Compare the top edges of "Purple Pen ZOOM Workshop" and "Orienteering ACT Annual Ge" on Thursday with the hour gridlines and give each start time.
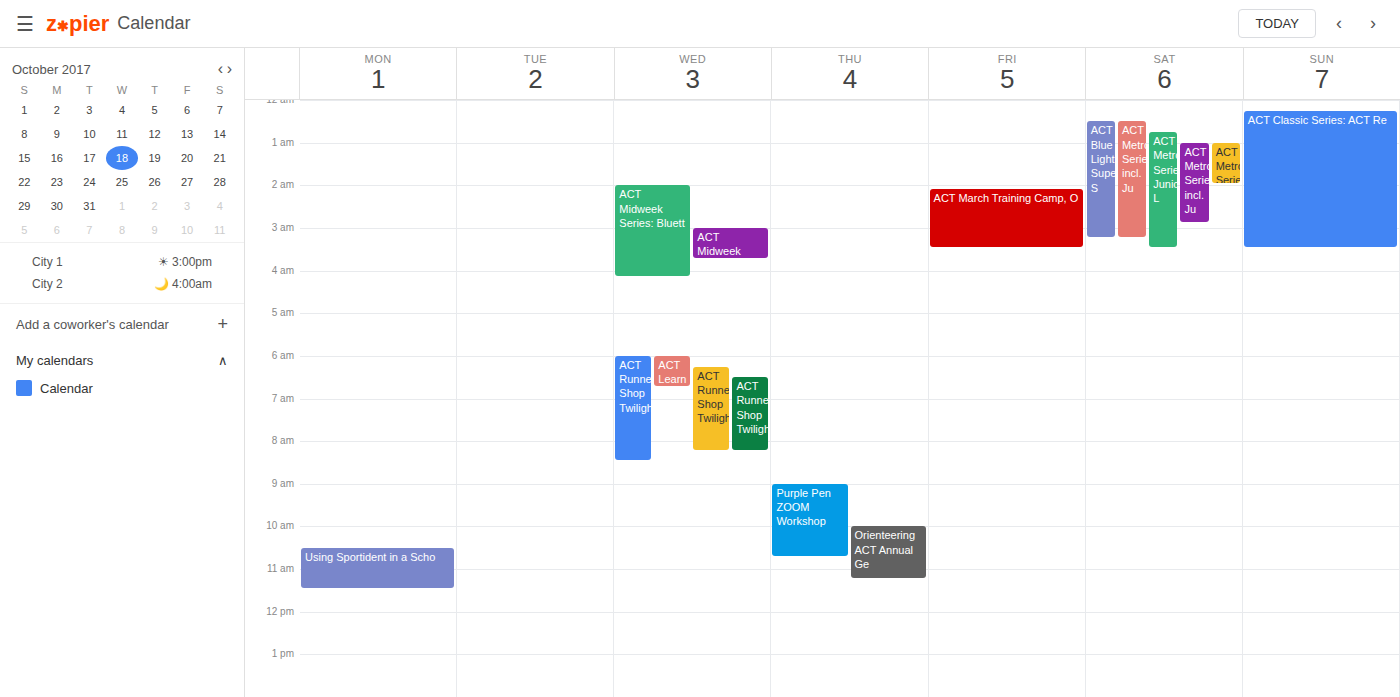
"Purple Pen ZOOM Workshop": 9:00 AM, exactly on the 9 AM line. "Orienteering ACT Annual Ge": 10:00 AM, exactly on the 10 AM line.